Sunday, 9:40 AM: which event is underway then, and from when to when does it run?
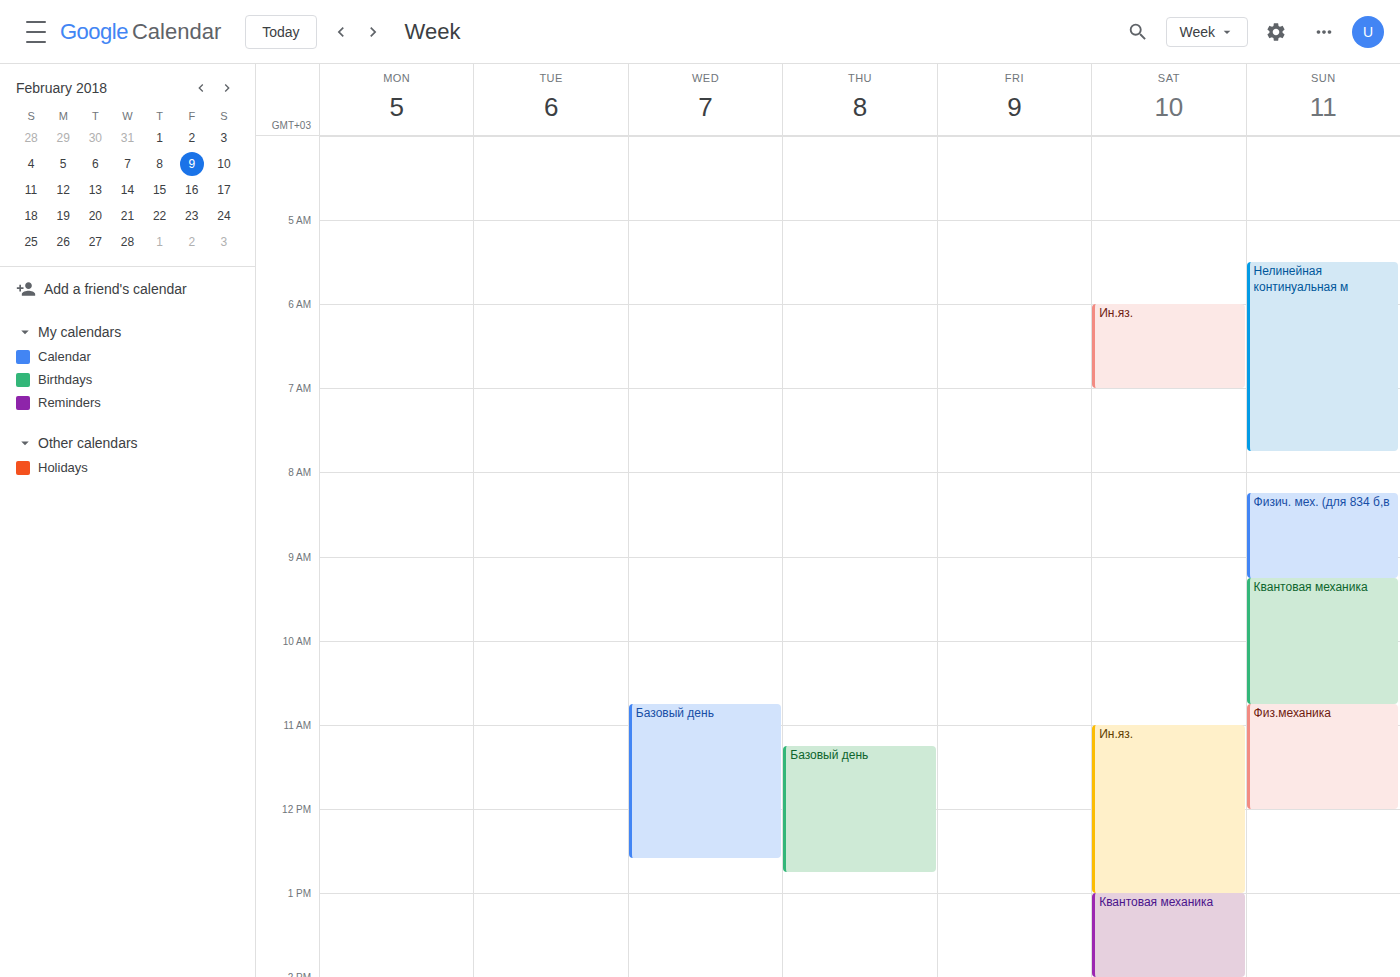
"Квантовая механика", 9:15 AM to 10:45 AM